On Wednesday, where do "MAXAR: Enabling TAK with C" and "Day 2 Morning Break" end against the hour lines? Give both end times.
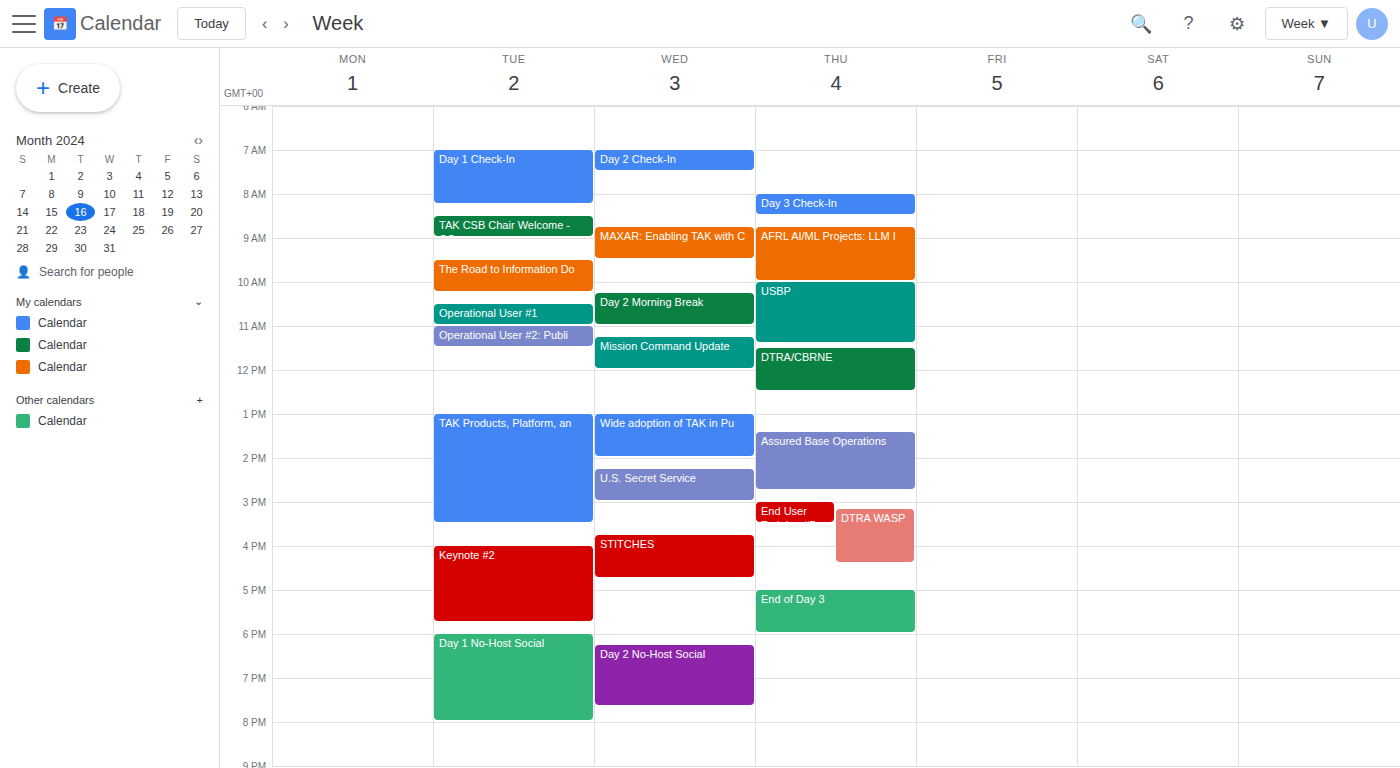
"MAXAR: Enabling TAK with C": 9:30 AM, halfway between the 9 AM and 10 AM lines. "Day 2 Morning Break": 11:00 AM, exactly on the 11 AM line.